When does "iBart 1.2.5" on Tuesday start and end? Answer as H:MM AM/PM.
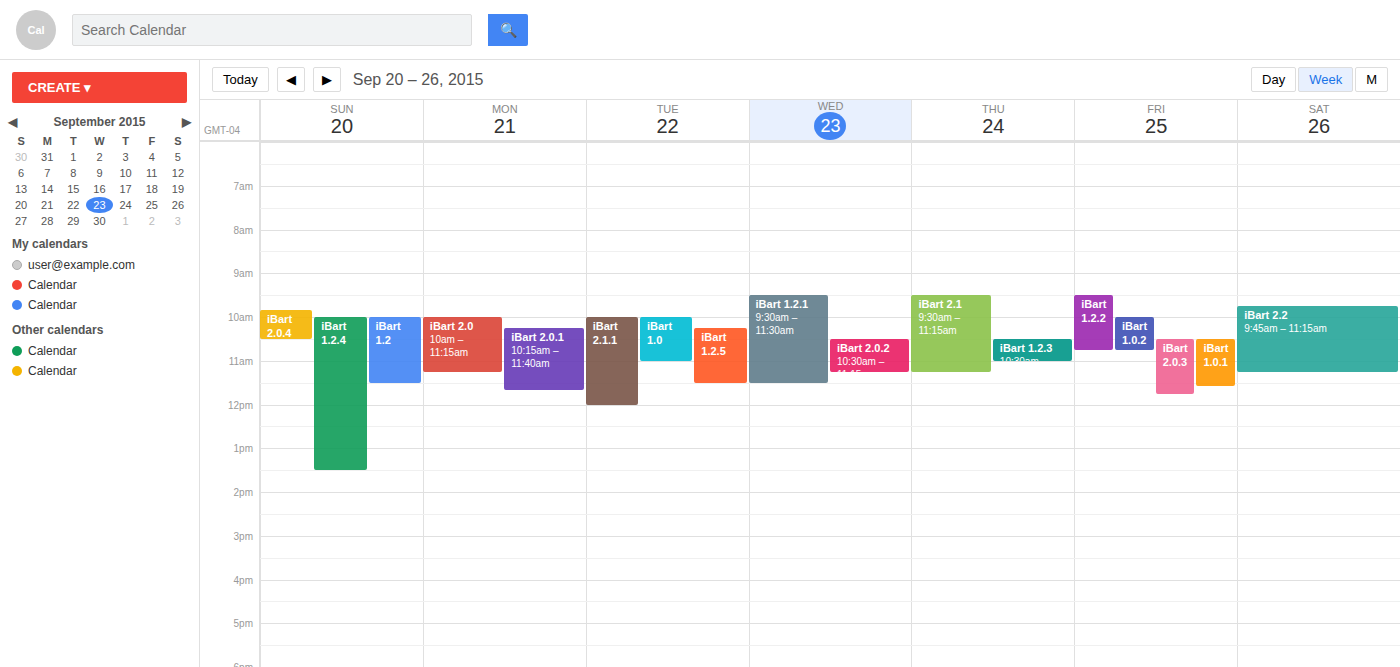
10:15 AM to 11:30 AM